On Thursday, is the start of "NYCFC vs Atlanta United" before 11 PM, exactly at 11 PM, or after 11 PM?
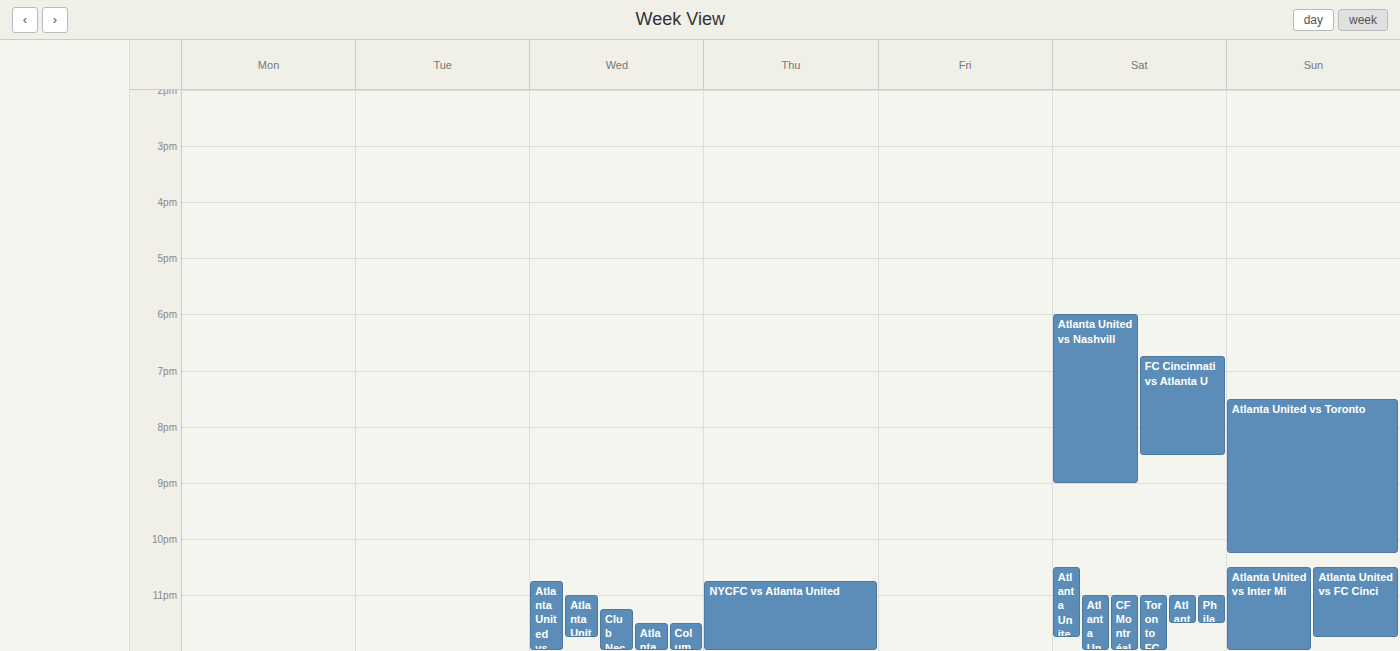
10:45 PM -- before 11 PM, 15 minutes above the 11 PM line.